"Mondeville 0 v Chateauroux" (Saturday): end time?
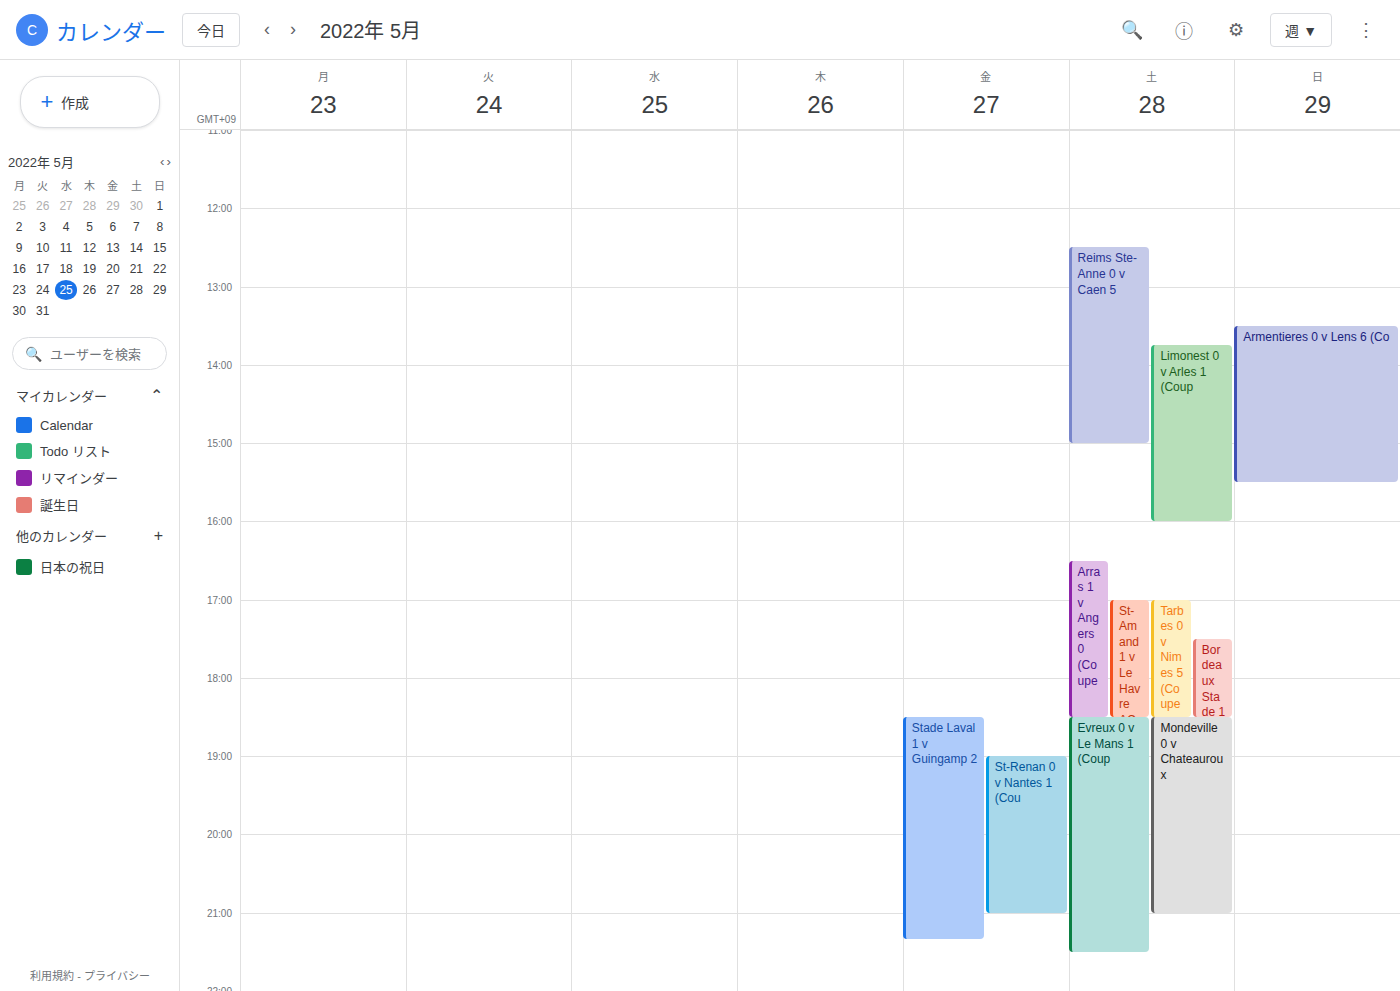
9:00 PM